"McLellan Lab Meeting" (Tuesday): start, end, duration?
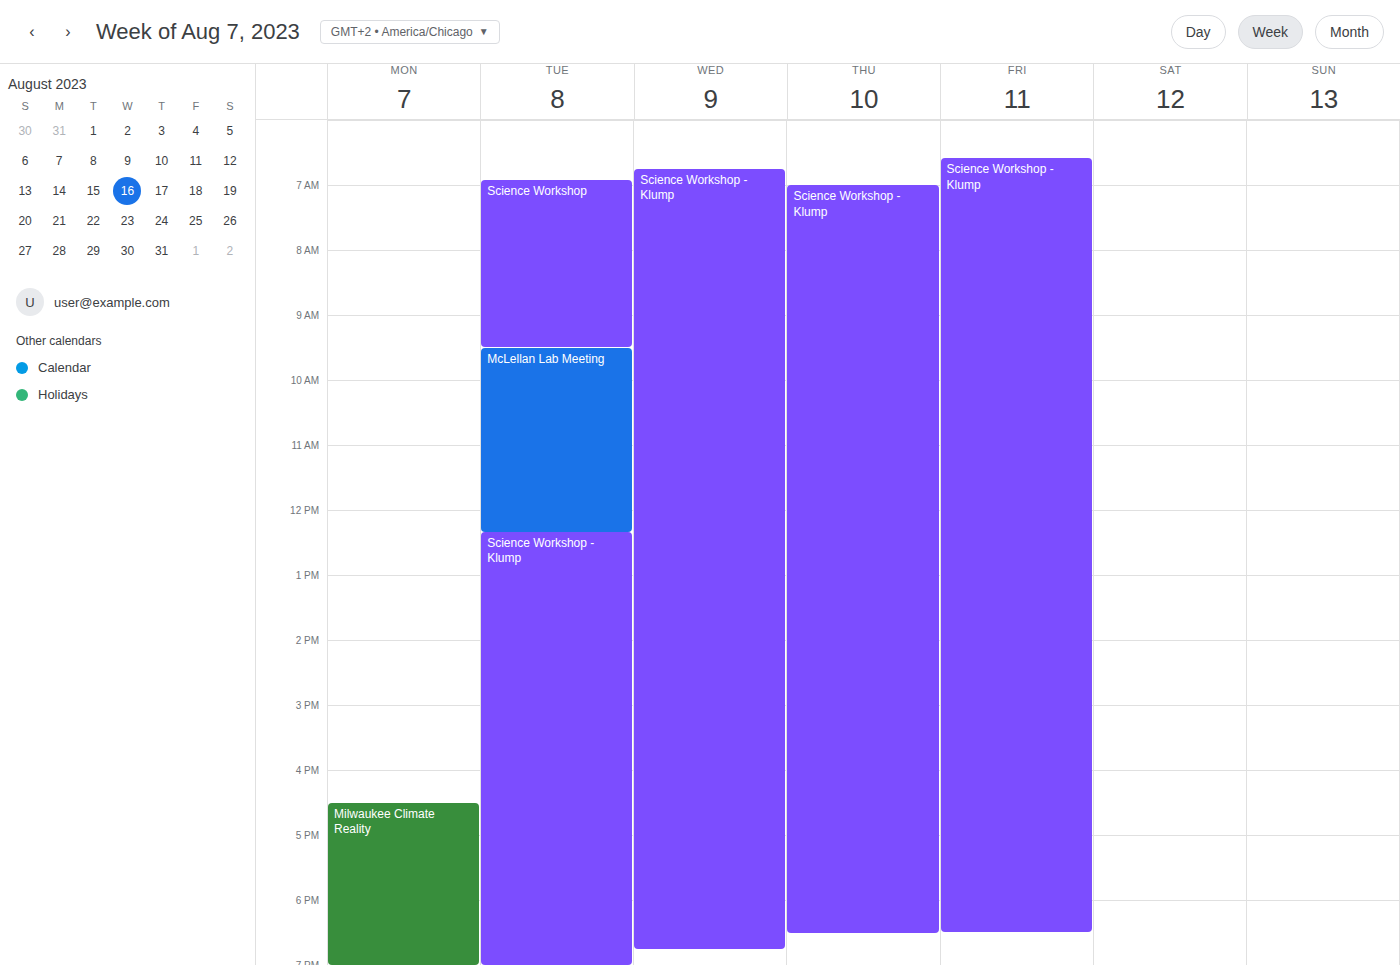
09:30 to 12:20, 2 hours 50 minutes